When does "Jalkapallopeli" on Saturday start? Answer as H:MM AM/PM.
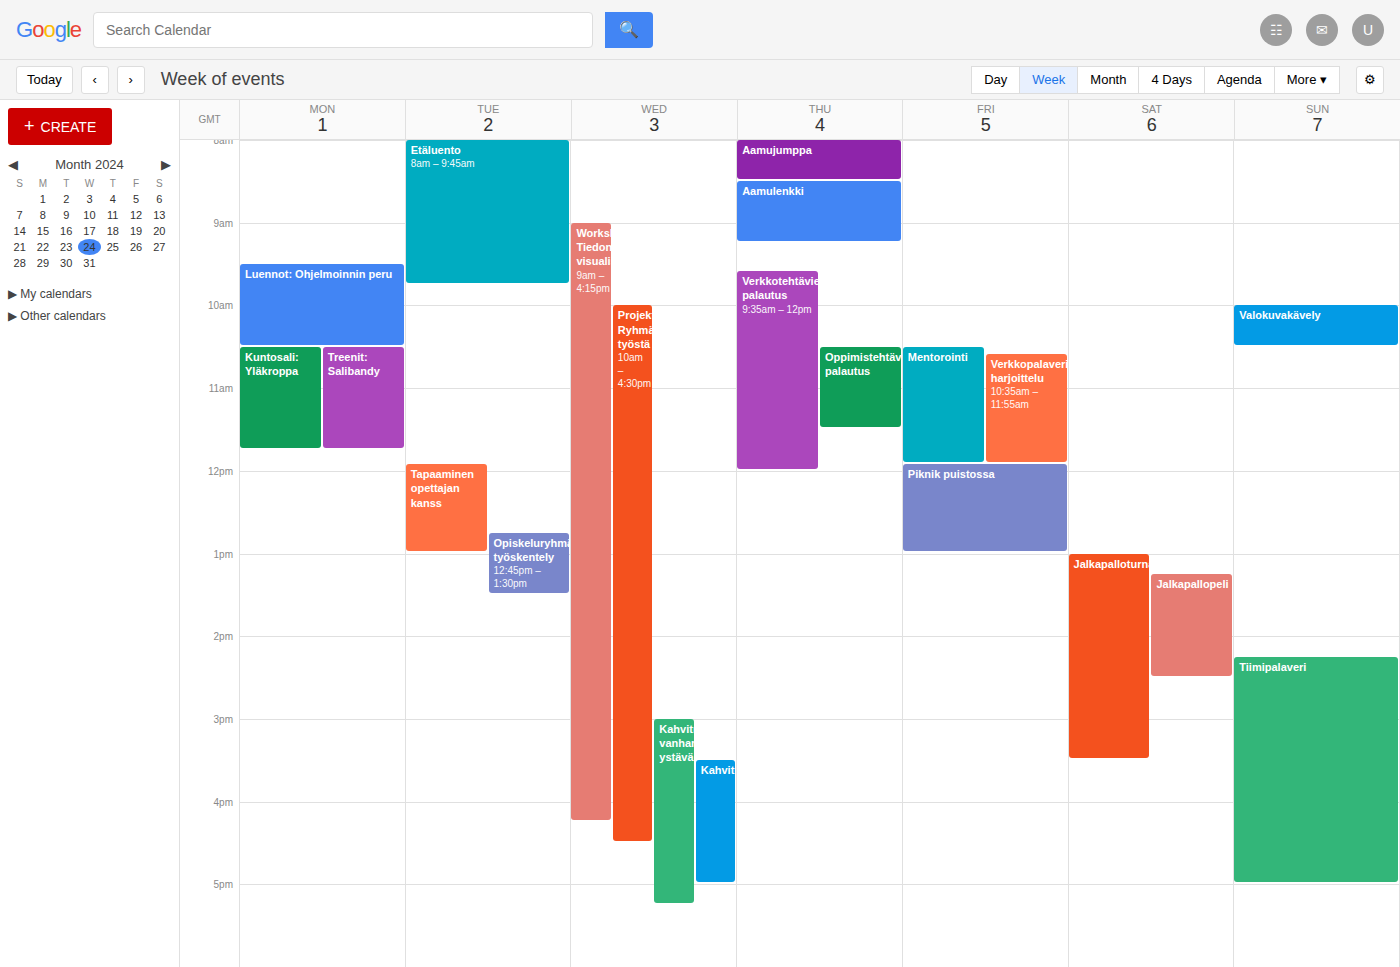
1:15 PM